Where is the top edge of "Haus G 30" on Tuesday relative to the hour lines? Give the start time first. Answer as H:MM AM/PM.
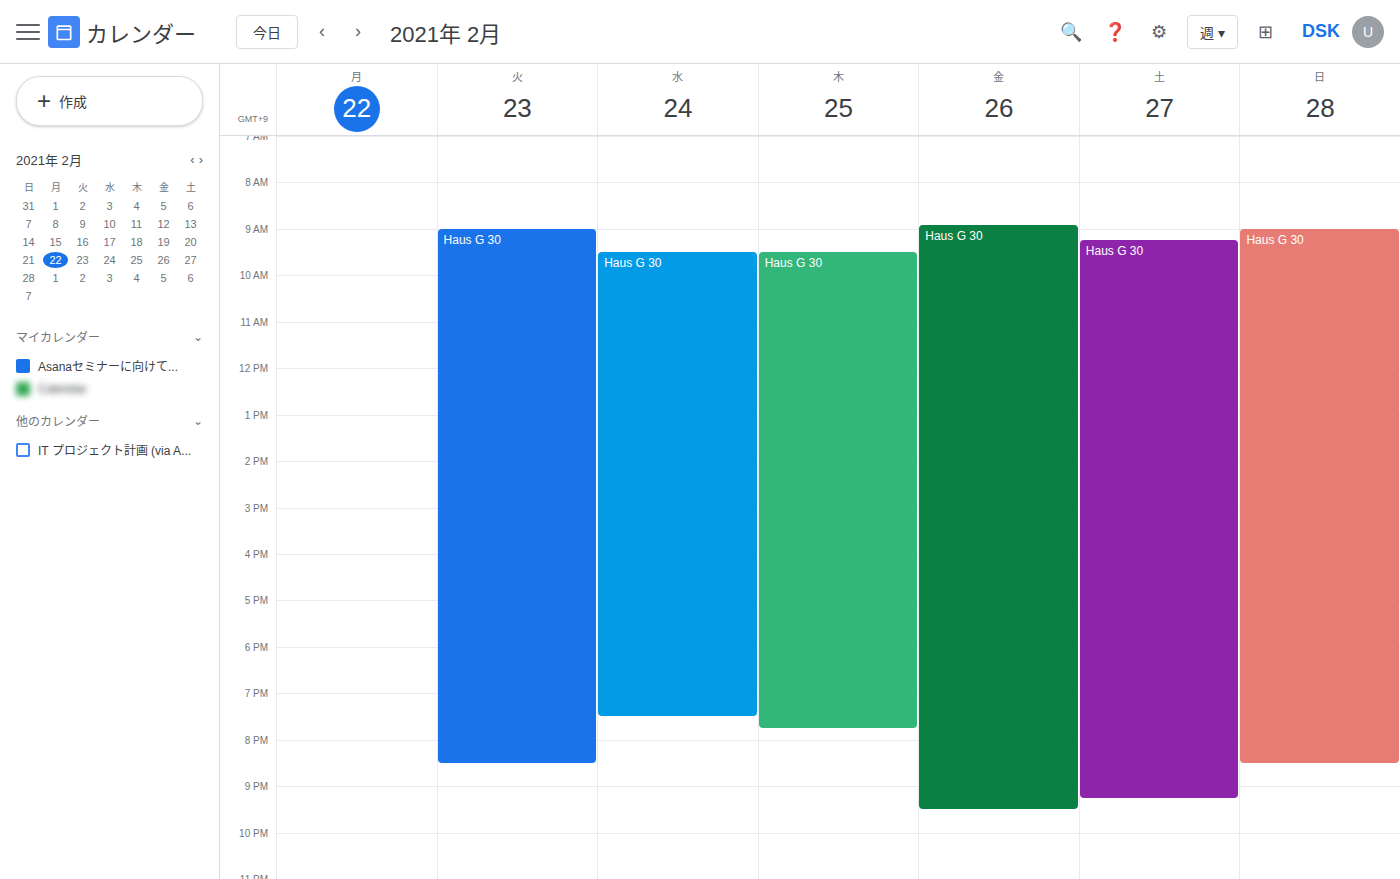
9:00 AM -- exactly on the 9 AM line.